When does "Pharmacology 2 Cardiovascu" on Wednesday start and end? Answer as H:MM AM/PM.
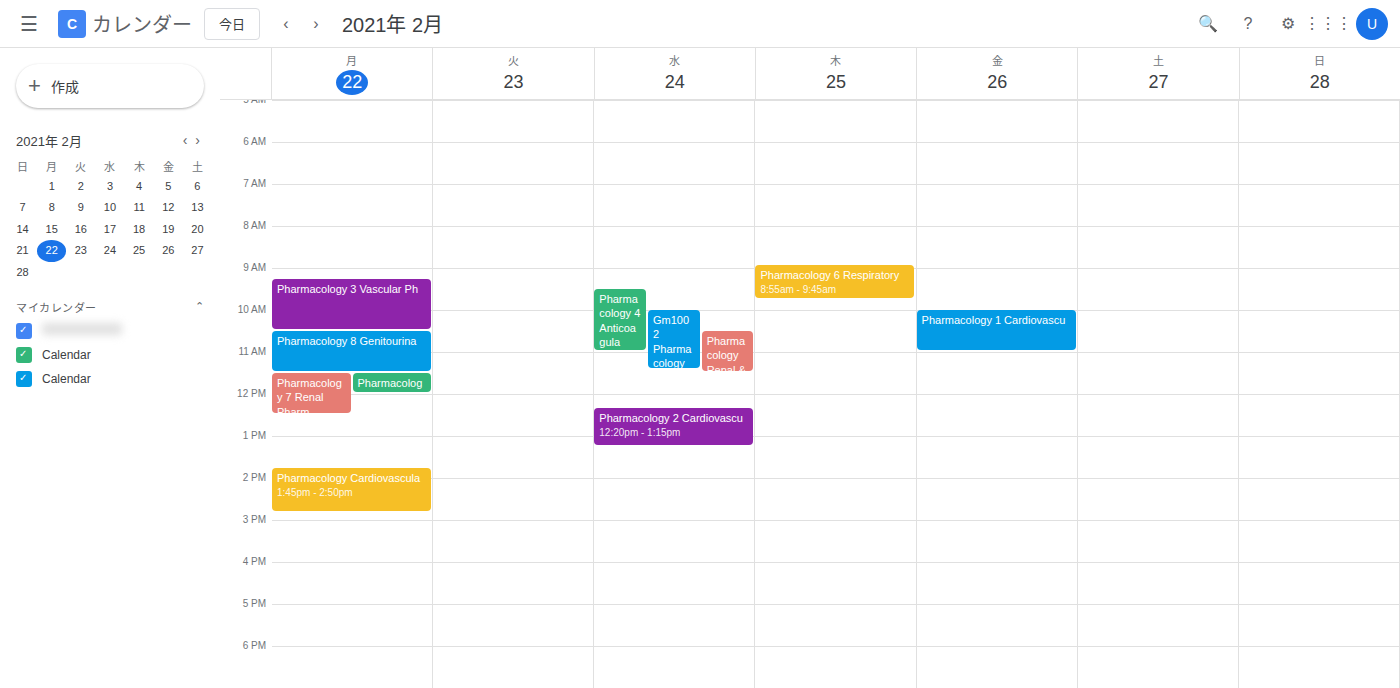
12:20 PM to 1:15 PM